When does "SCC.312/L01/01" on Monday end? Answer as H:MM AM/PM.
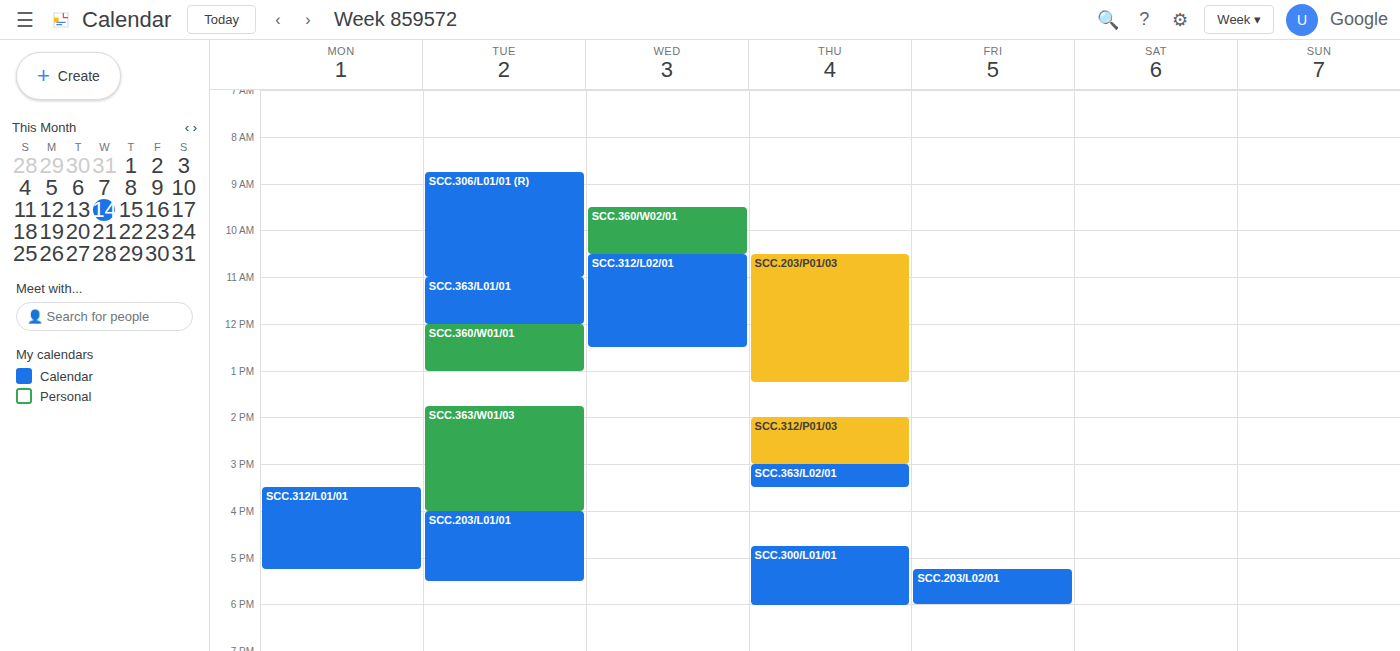
5:15 PM